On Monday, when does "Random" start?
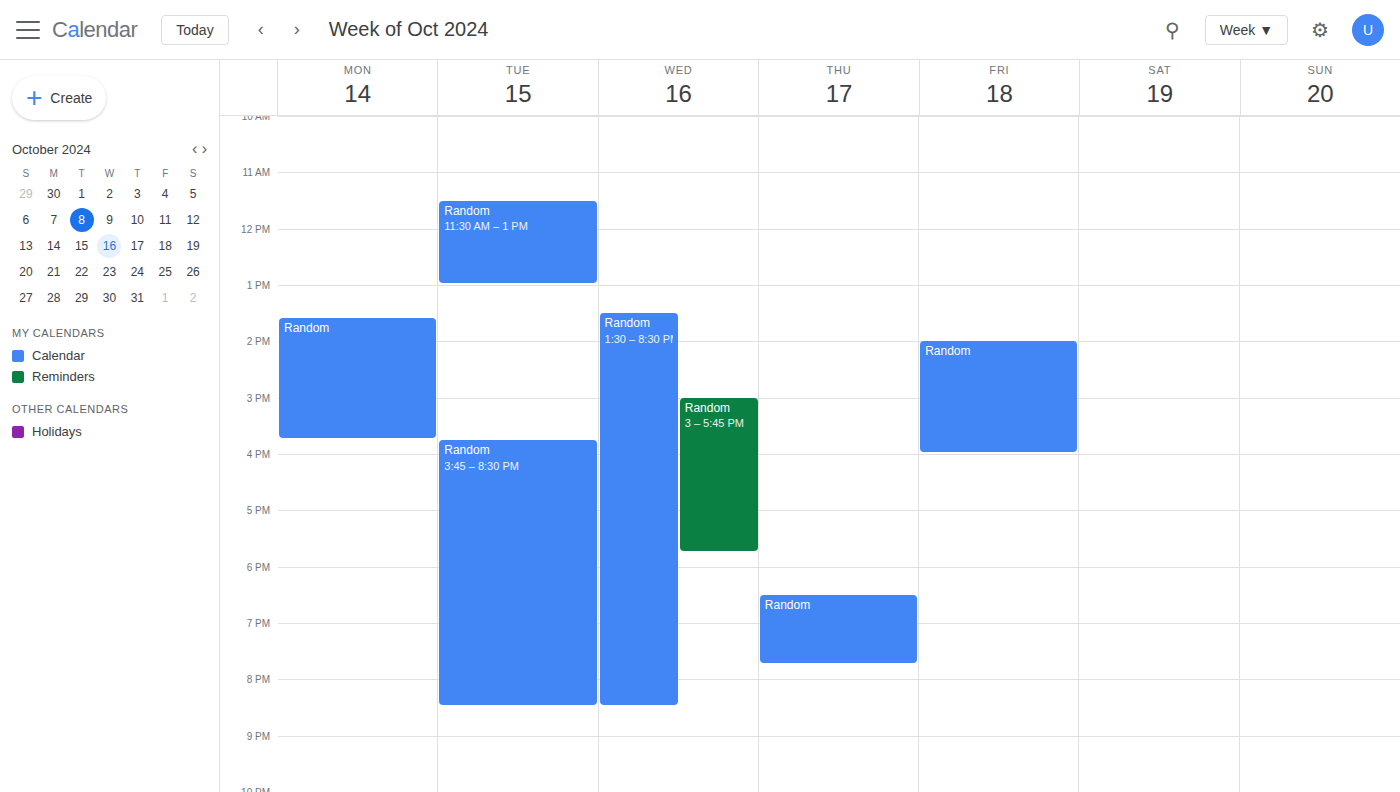
1:35 PM